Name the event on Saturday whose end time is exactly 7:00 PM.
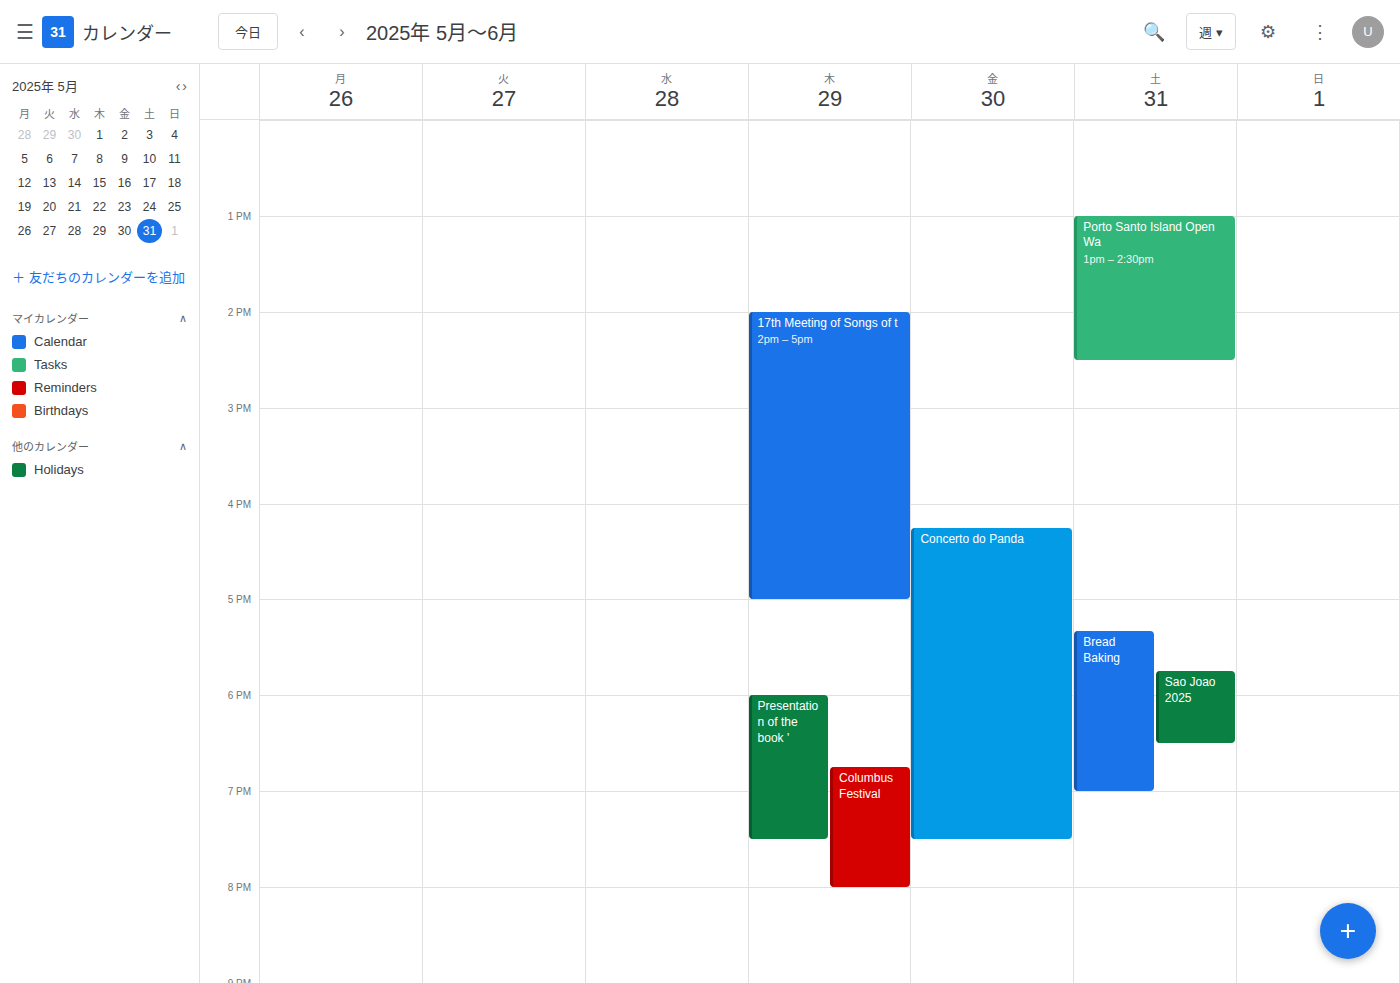
"Bread Baking"